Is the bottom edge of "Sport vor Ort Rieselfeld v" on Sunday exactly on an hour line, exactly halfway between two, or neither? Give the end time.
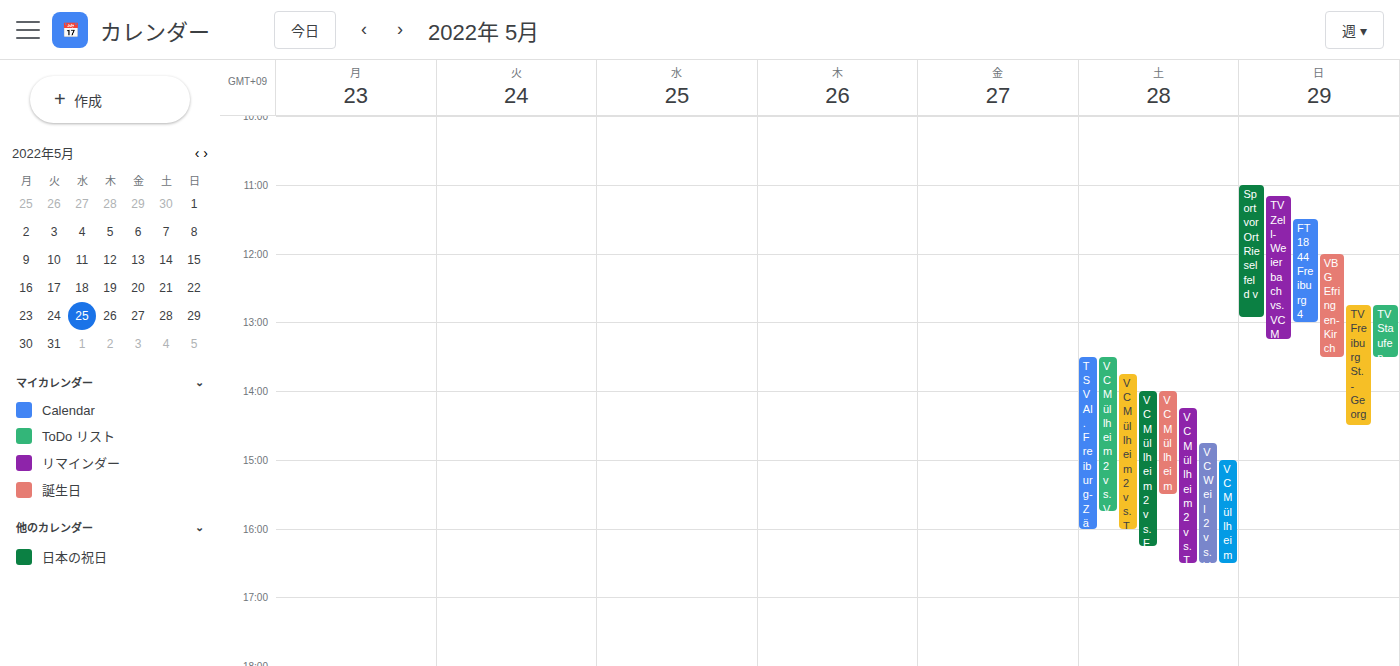
12:55 PM -- neither: 55 minutes below the 12 PM line and 5 minutes above the 1 PM line.